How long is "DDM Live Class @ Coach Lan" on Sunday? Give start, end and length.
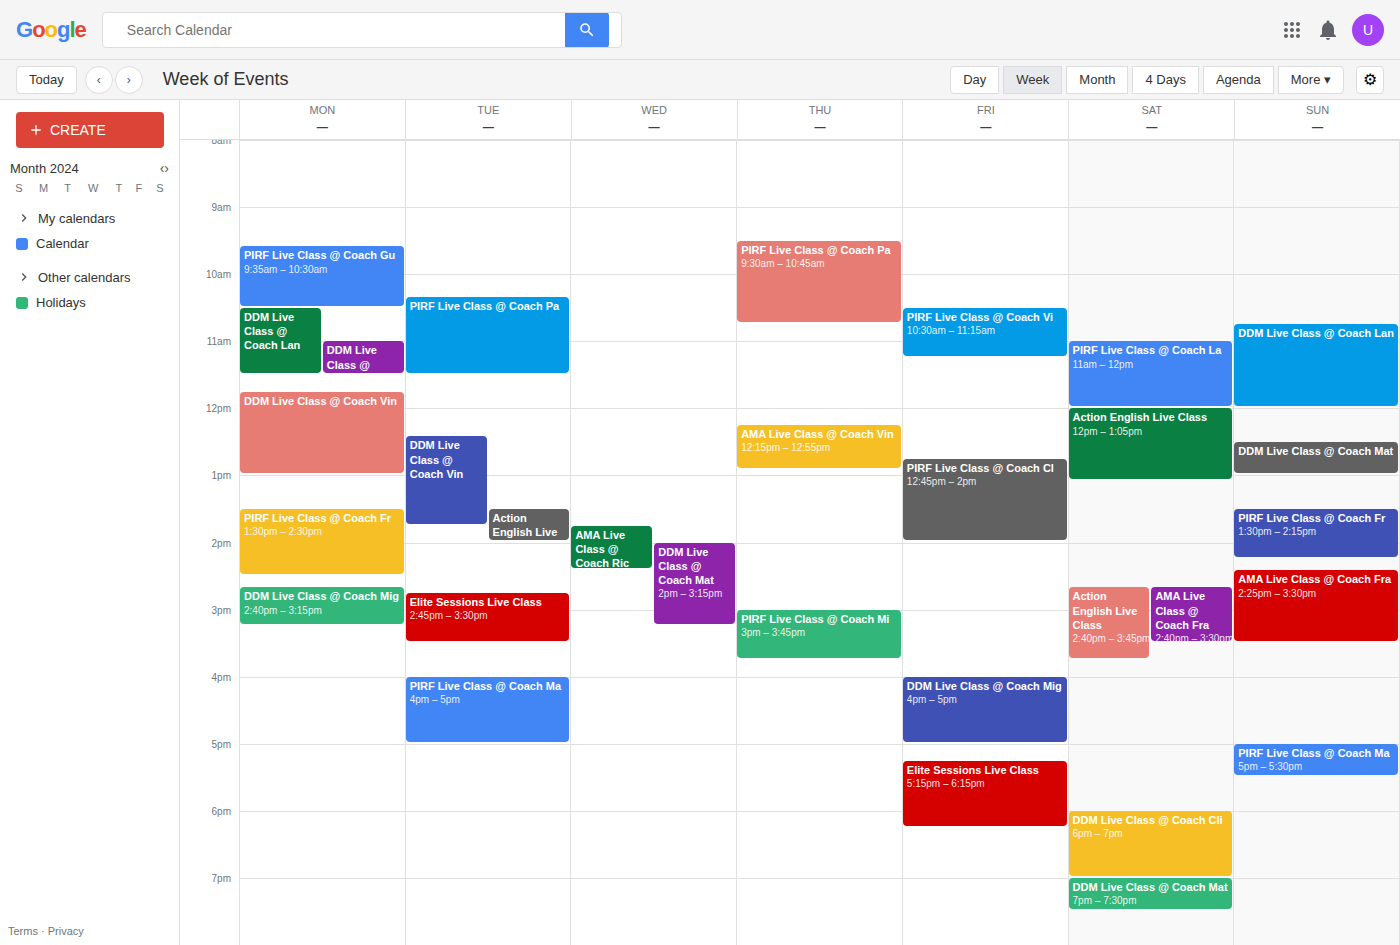
10:45 AM to 12:00 PM, 1 hour 15 minutes